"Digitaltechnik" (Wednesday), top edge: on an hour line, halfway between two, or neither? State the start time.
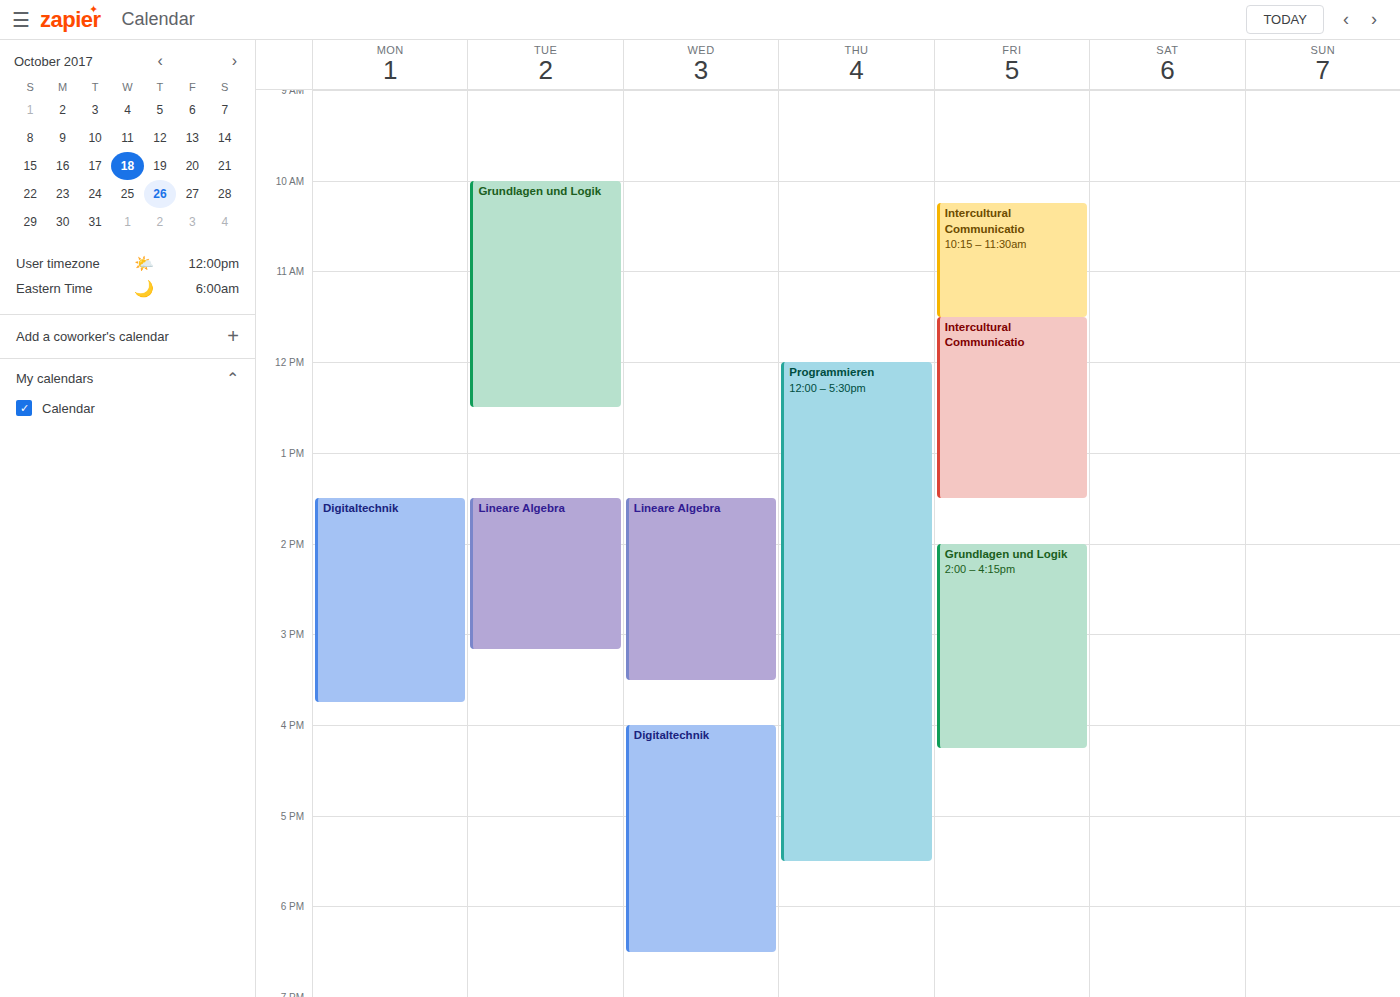
4:00 PM -- exactly on the 4 PM line.